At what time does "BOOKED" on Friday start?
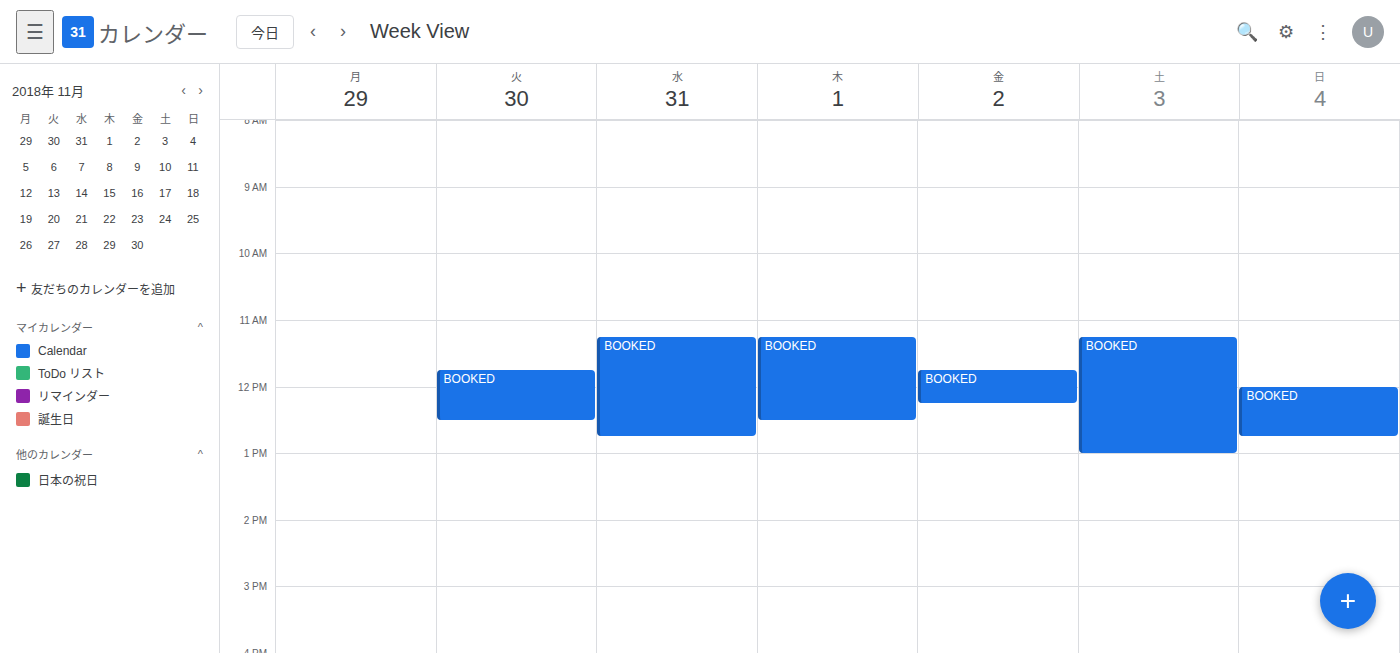
11:45